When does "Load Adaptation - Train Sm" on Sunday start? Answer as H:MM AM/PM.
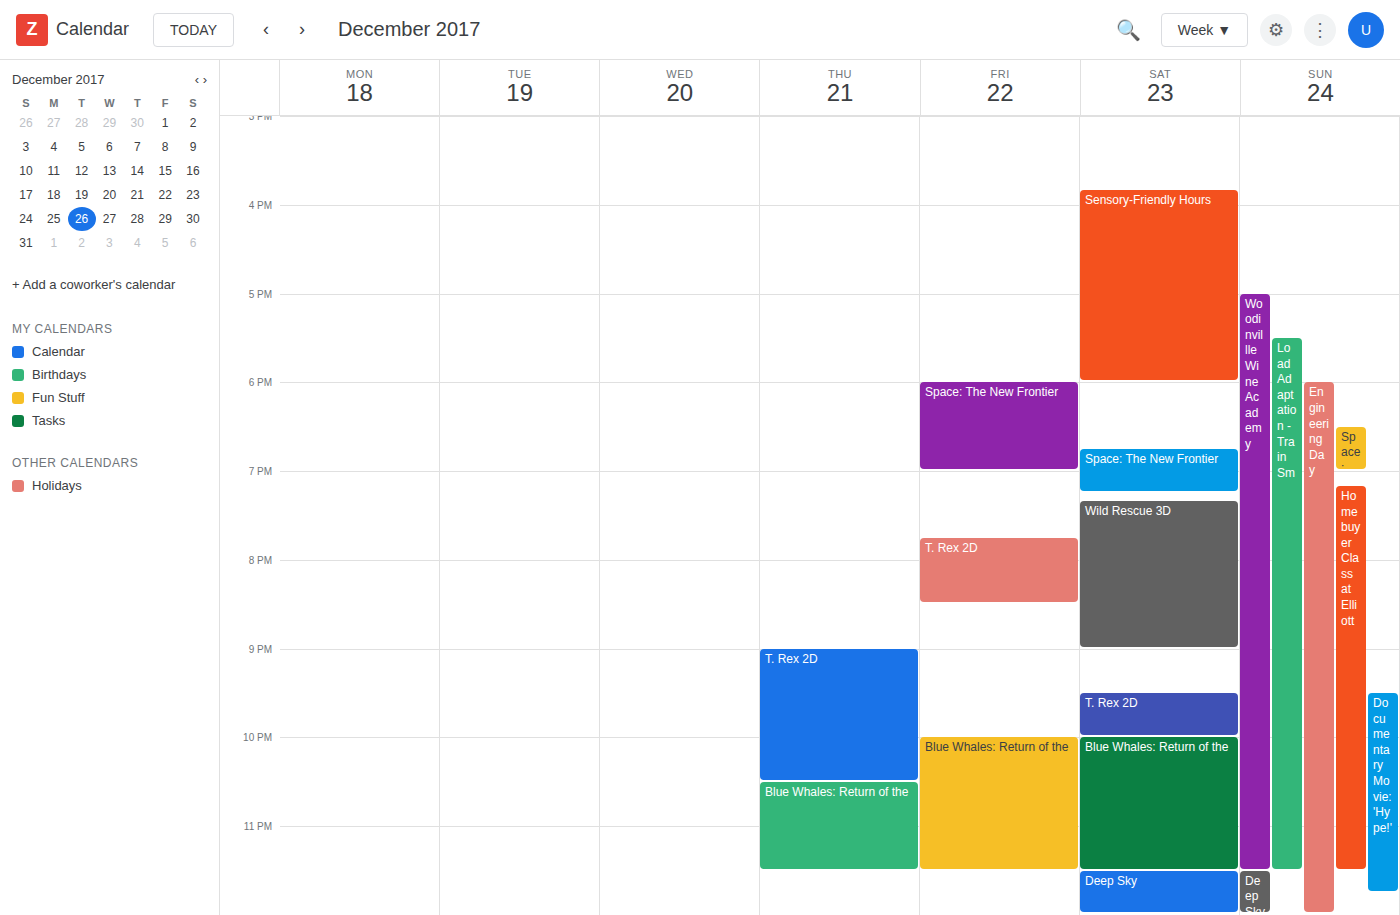
5:30 PM